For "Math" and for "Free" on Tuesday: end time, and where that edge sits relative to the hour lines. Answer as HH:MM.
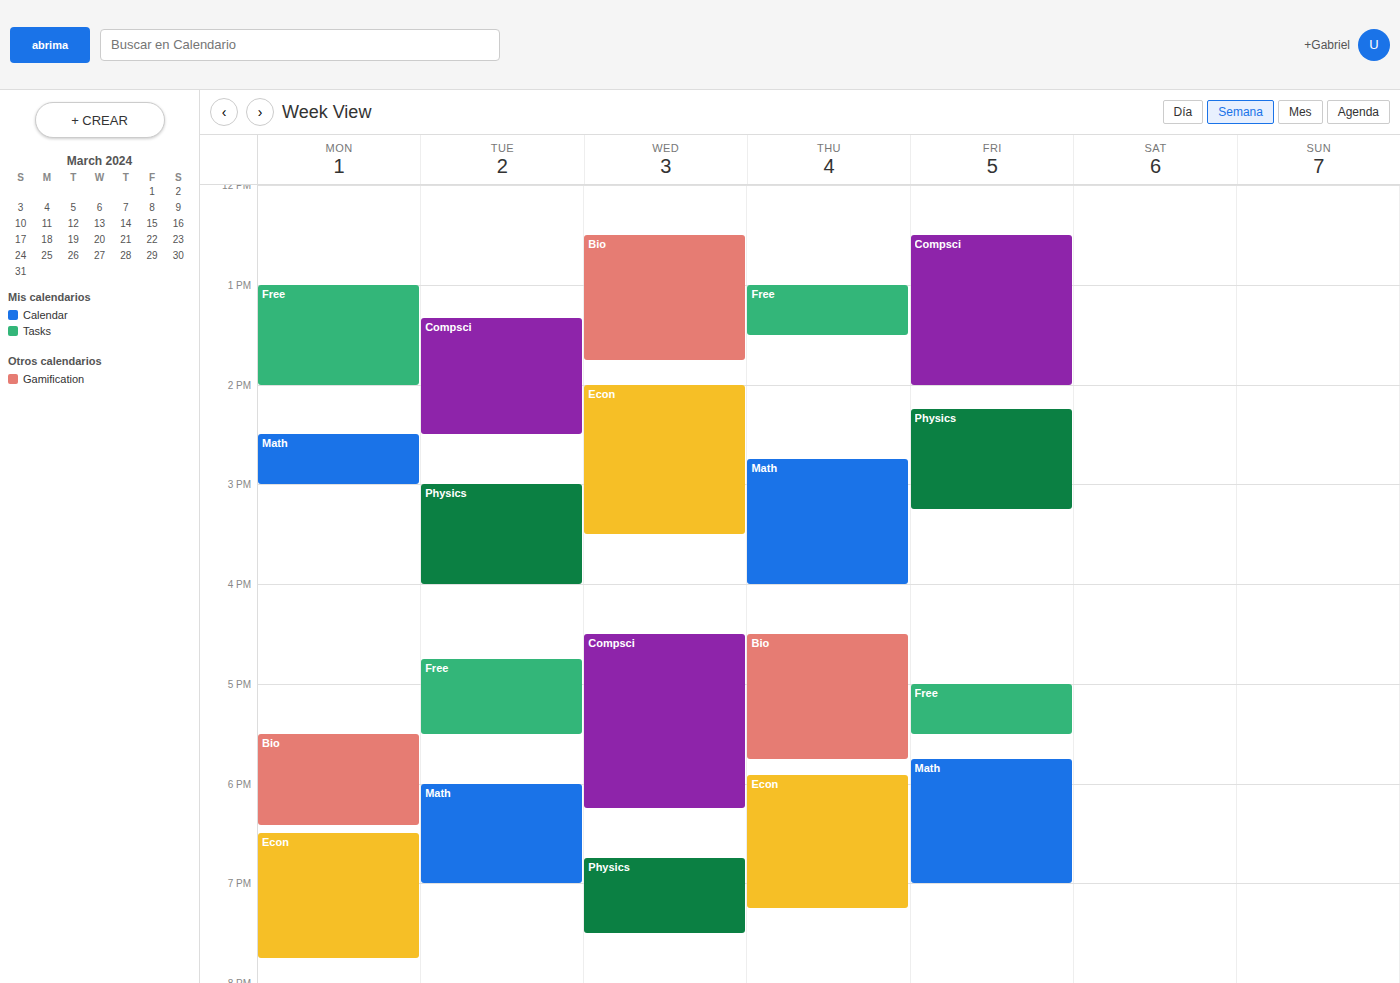
"Math": 19:00, exactly on the 19:00 line. "Free": 17:30, halfway between the 17:00 and 18:00 lines.